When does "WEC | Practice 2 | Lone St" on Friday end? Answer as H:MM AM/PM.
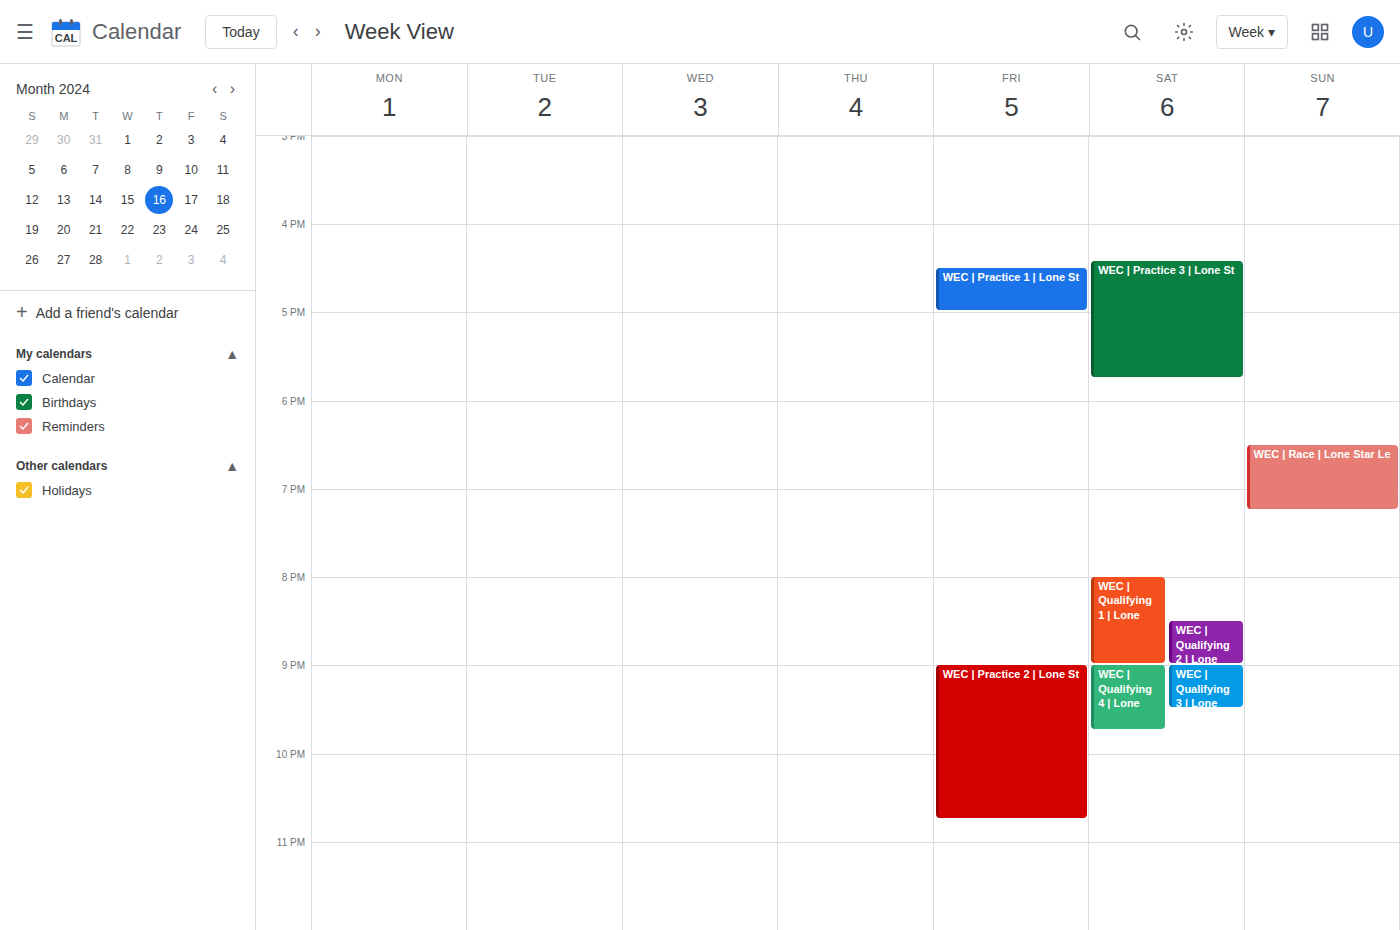
10:45 PM